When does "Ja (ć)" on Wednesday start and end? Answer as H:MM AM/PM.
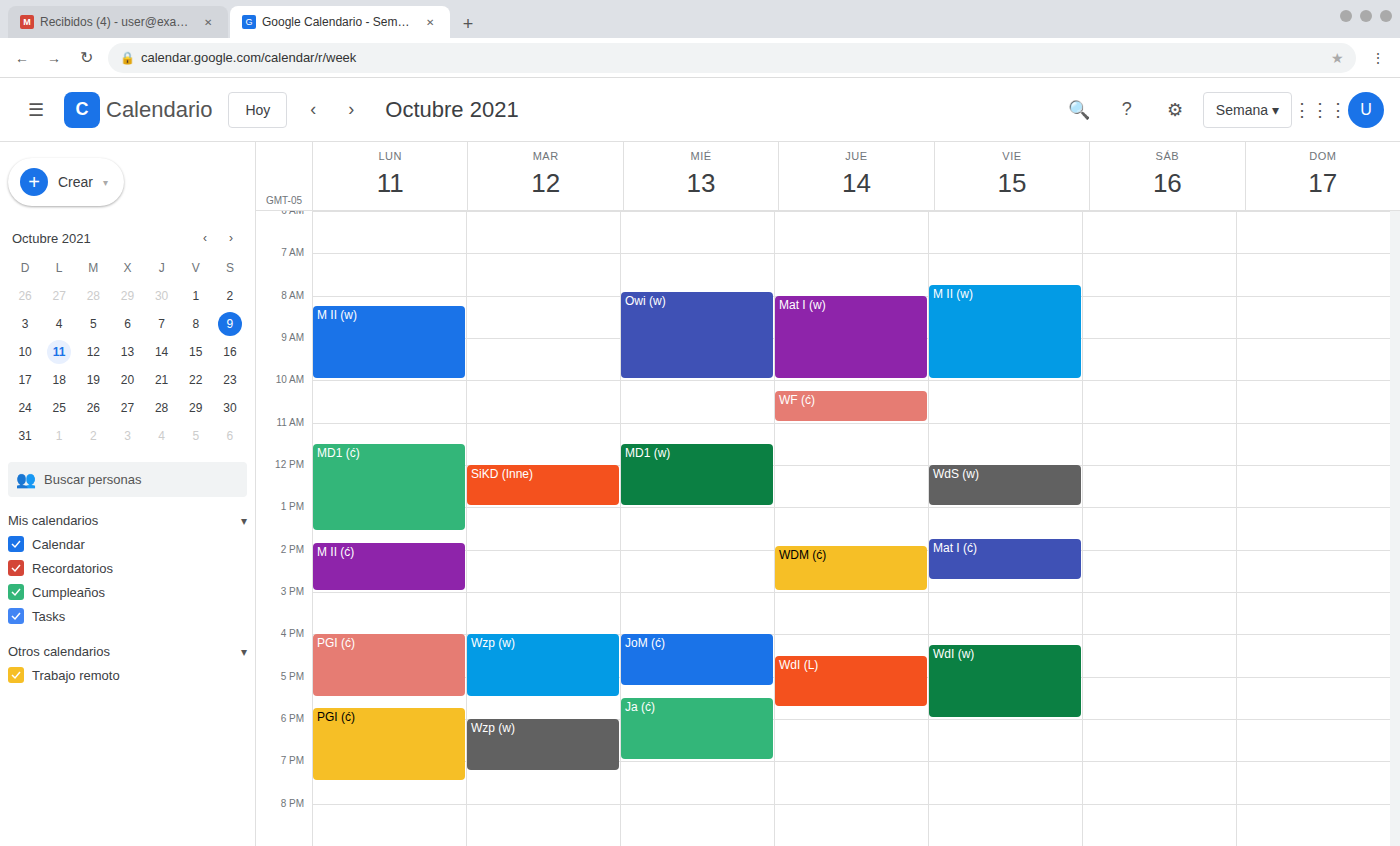
5:30 PM to 7:00 PM